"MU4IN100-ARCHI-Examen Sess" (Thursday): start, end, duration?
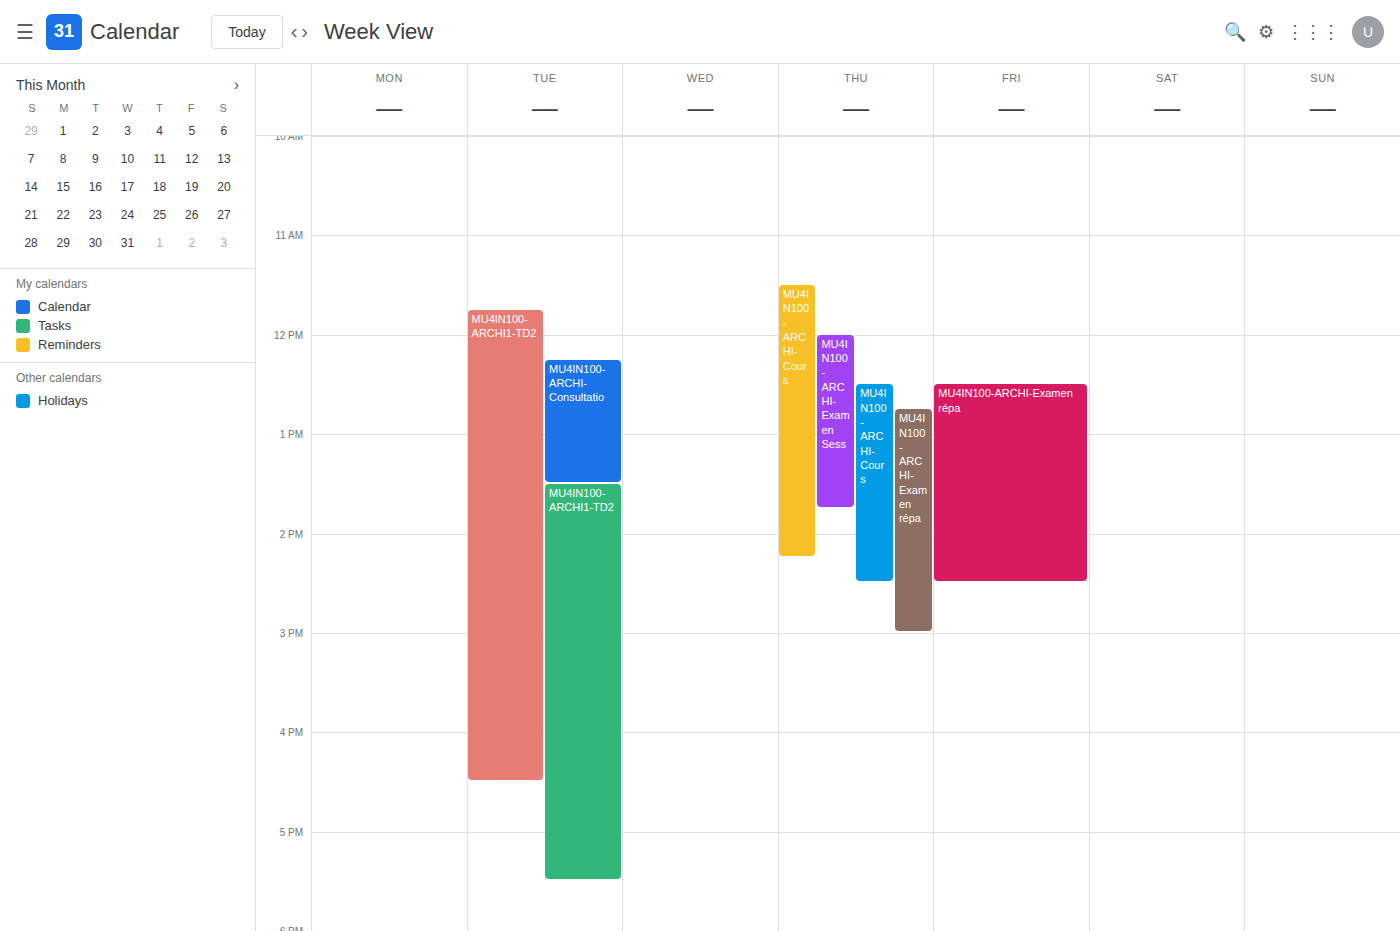
12:00 PM to 1:45 PM, 1 hour 45 minutes